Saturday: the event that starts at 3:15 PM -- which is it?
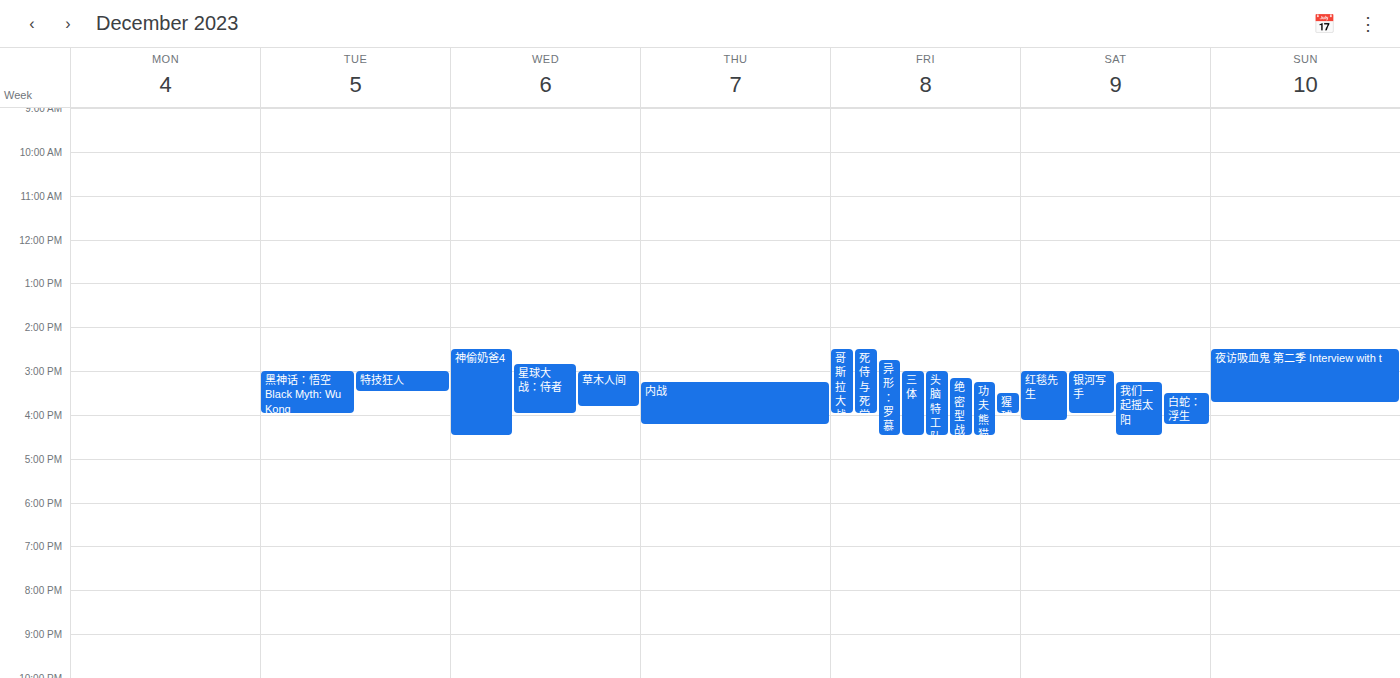
"我们一起摇太阳"